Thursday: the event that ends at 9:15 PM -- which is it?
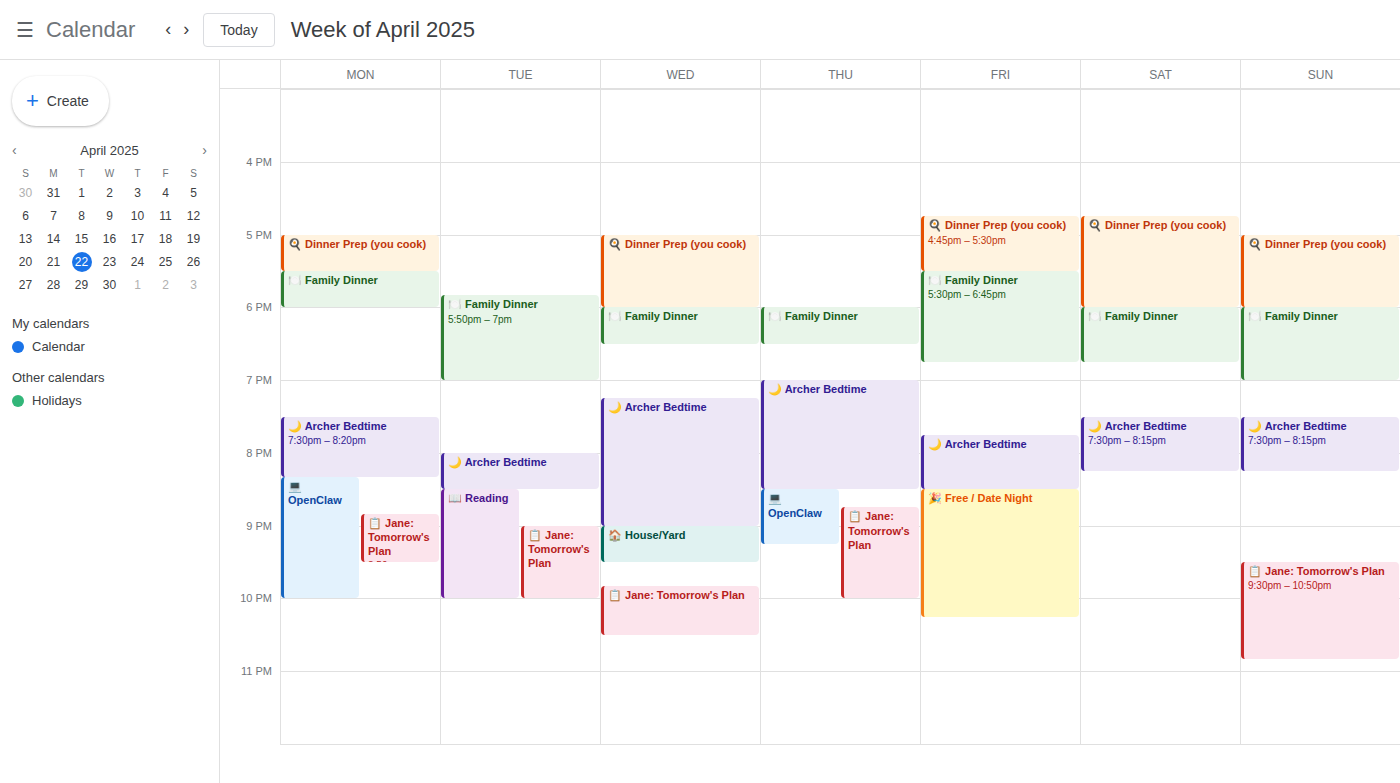
"💻 OpenClaw"